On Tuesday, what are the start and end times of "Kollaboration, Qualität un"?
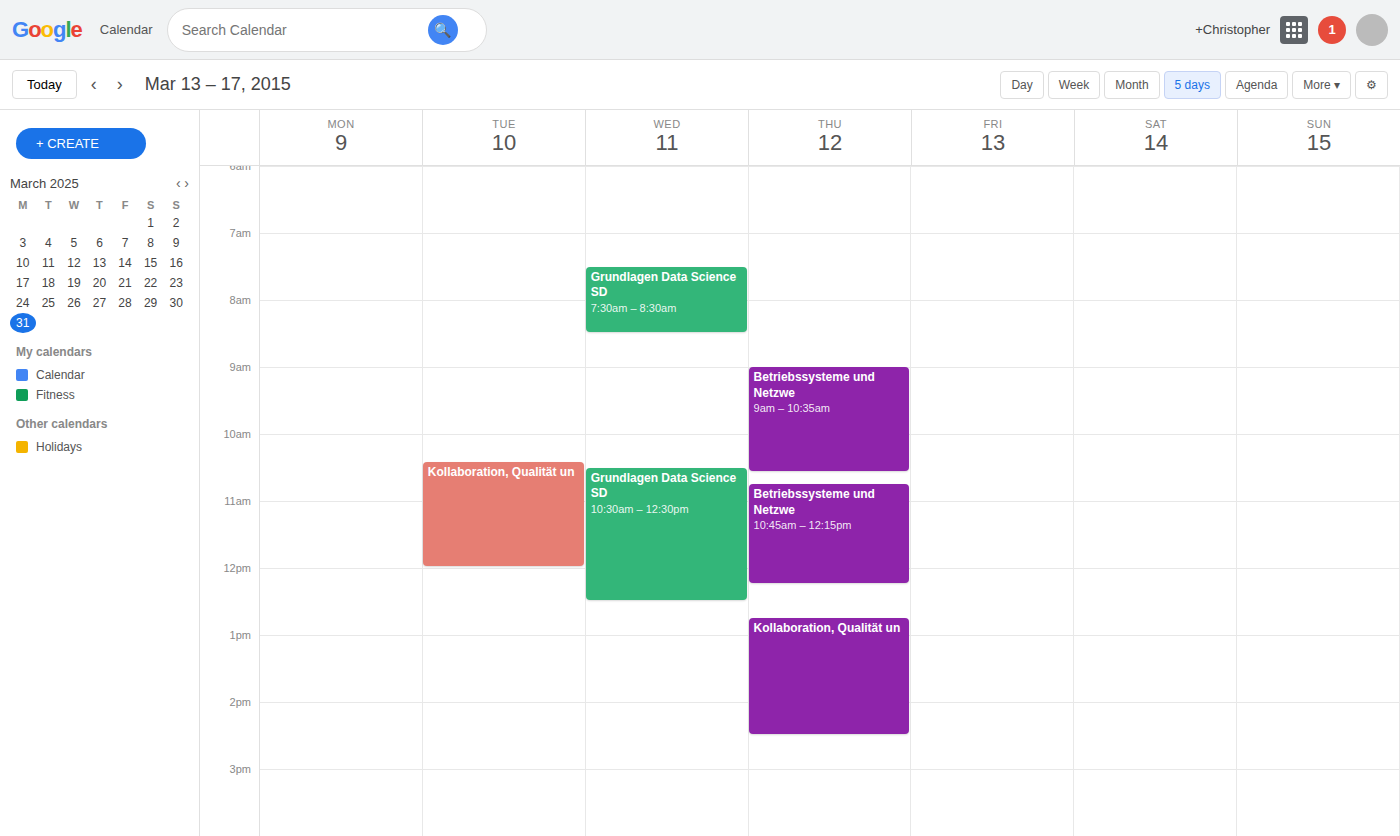
10:25 AM to 12:00 PM